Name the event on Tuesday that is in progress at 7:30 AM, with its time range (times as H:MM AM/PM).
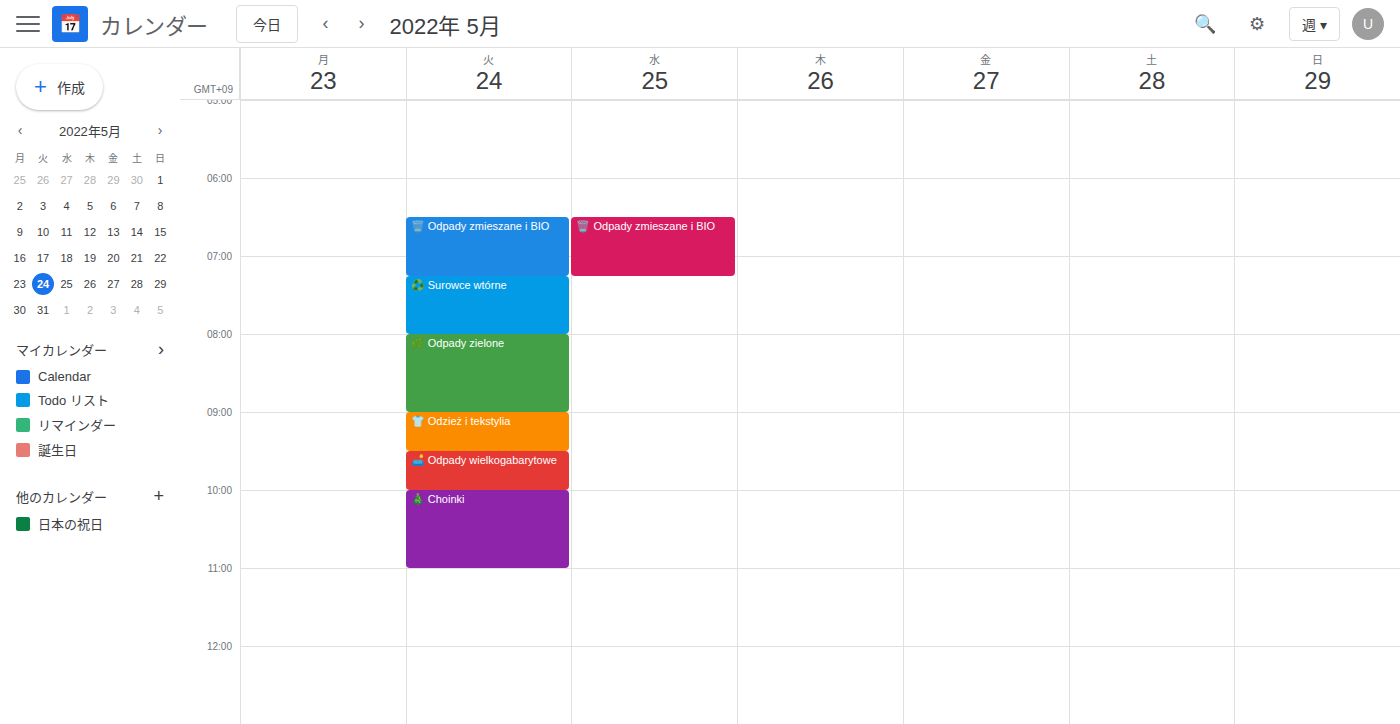
"♻️ Surowce wtórne", 7:15 AM to 8:00 AM